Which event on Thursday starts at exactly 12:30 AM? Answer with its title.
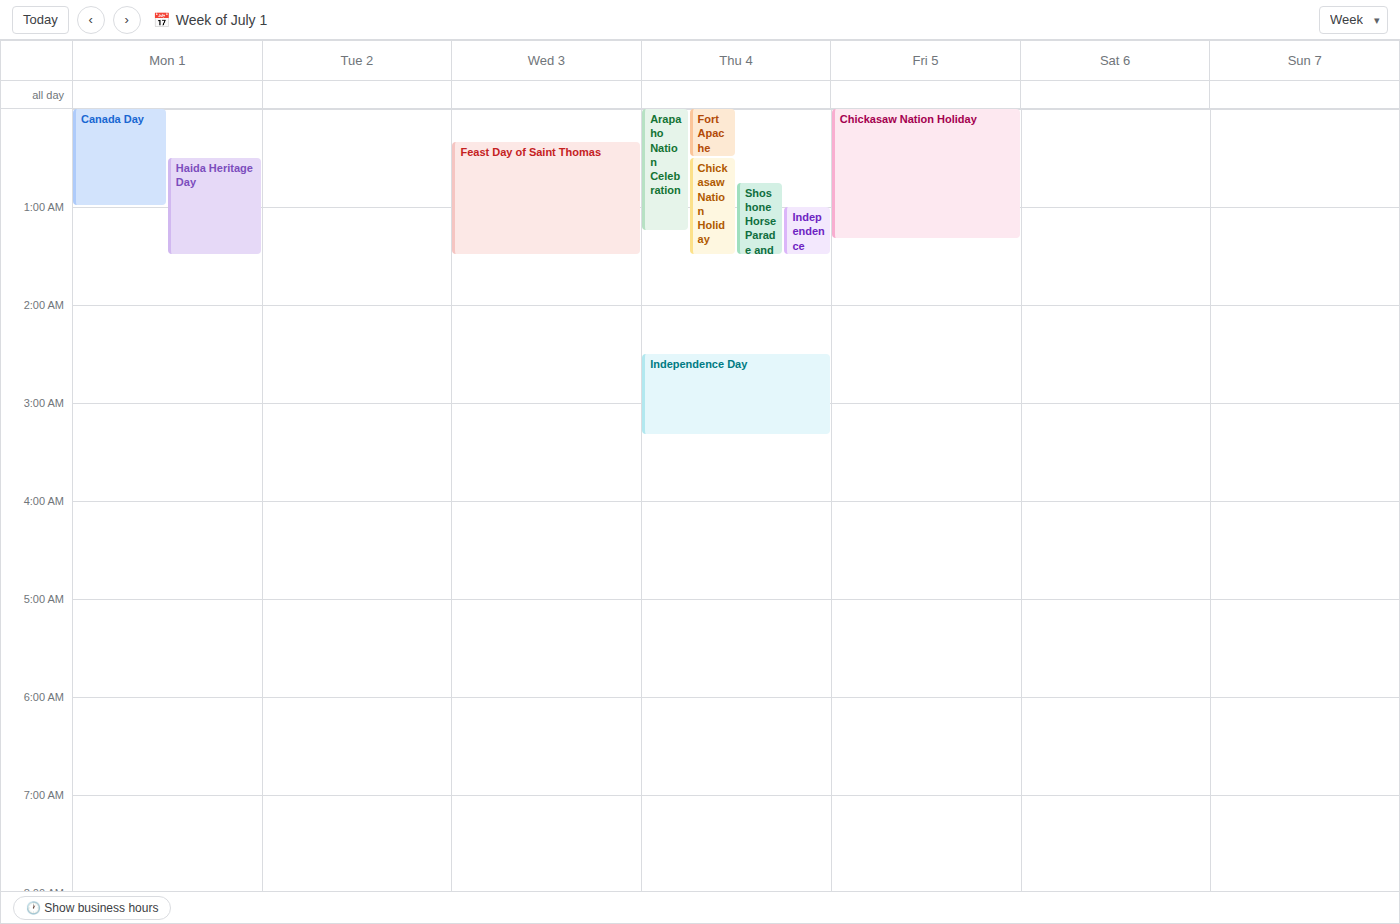
"Chickasaw Nation Holiday"